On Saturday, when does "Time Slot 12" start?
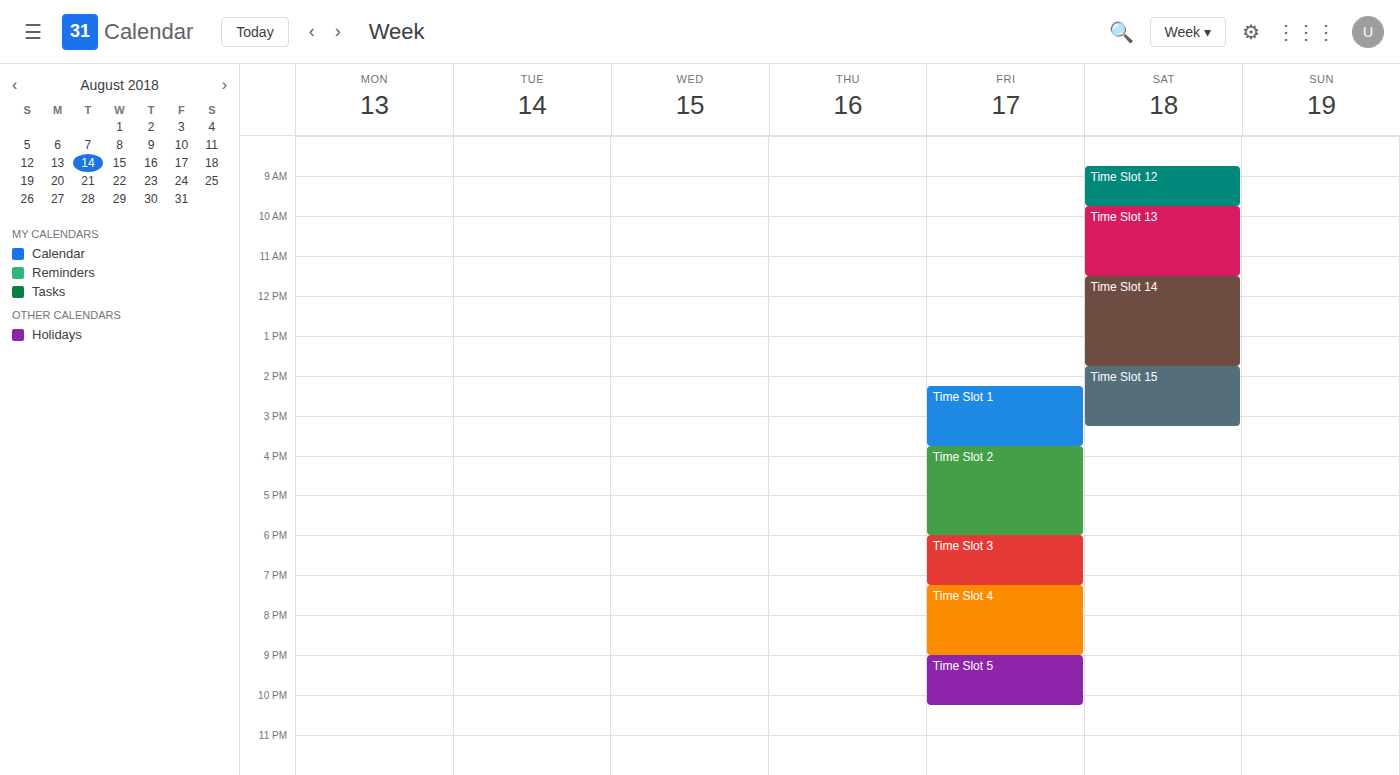
8:45 AM